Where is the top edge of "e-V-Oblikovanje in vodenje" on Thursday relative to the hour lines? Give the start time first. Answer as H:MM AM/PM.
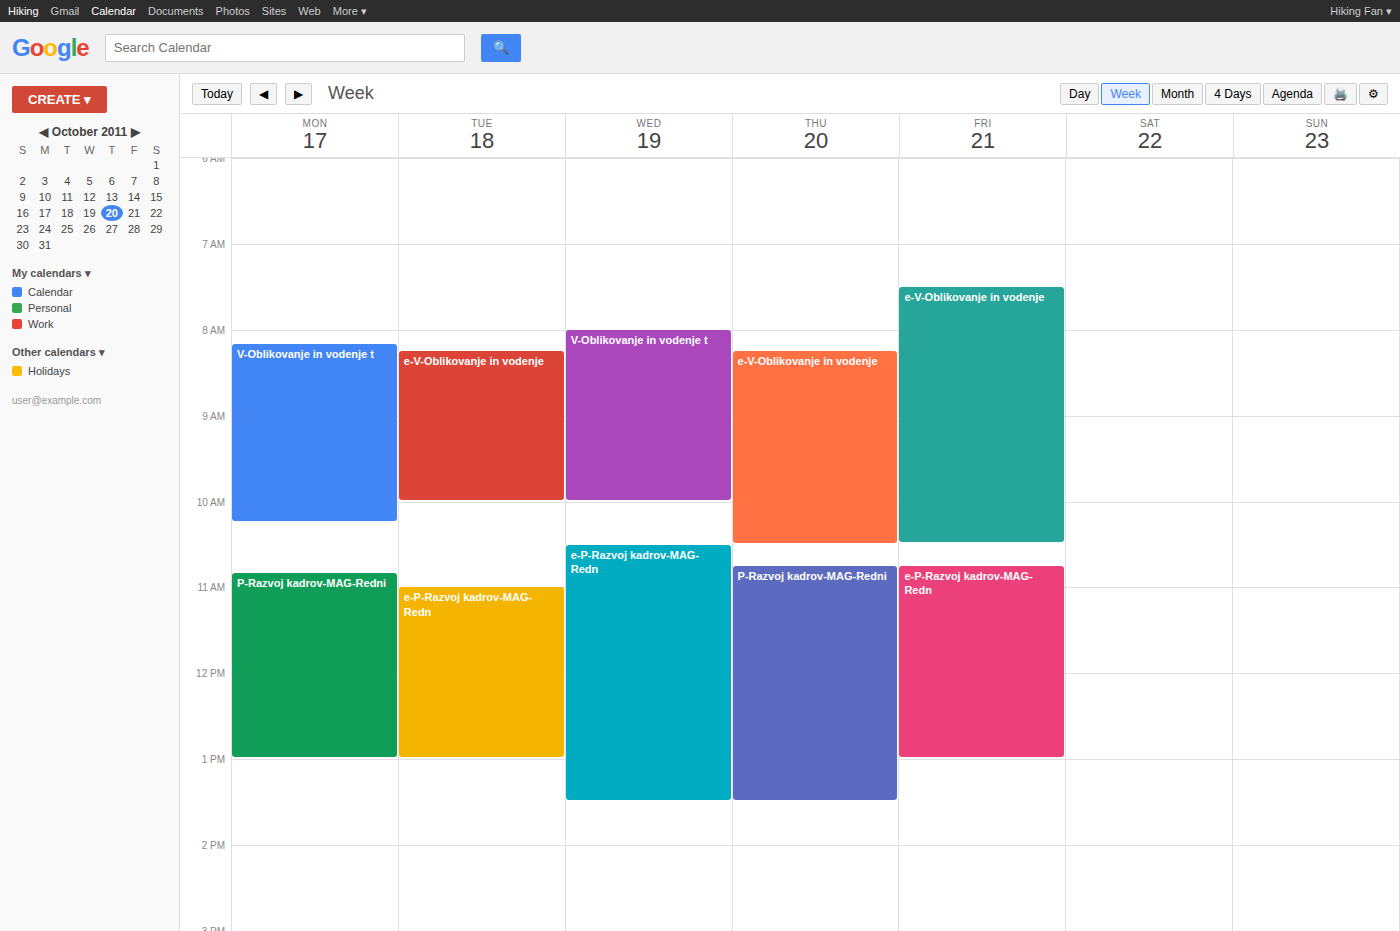
8:15 AM -- neither: a quarter of the way from the 8 AM line to the 9 AM line.